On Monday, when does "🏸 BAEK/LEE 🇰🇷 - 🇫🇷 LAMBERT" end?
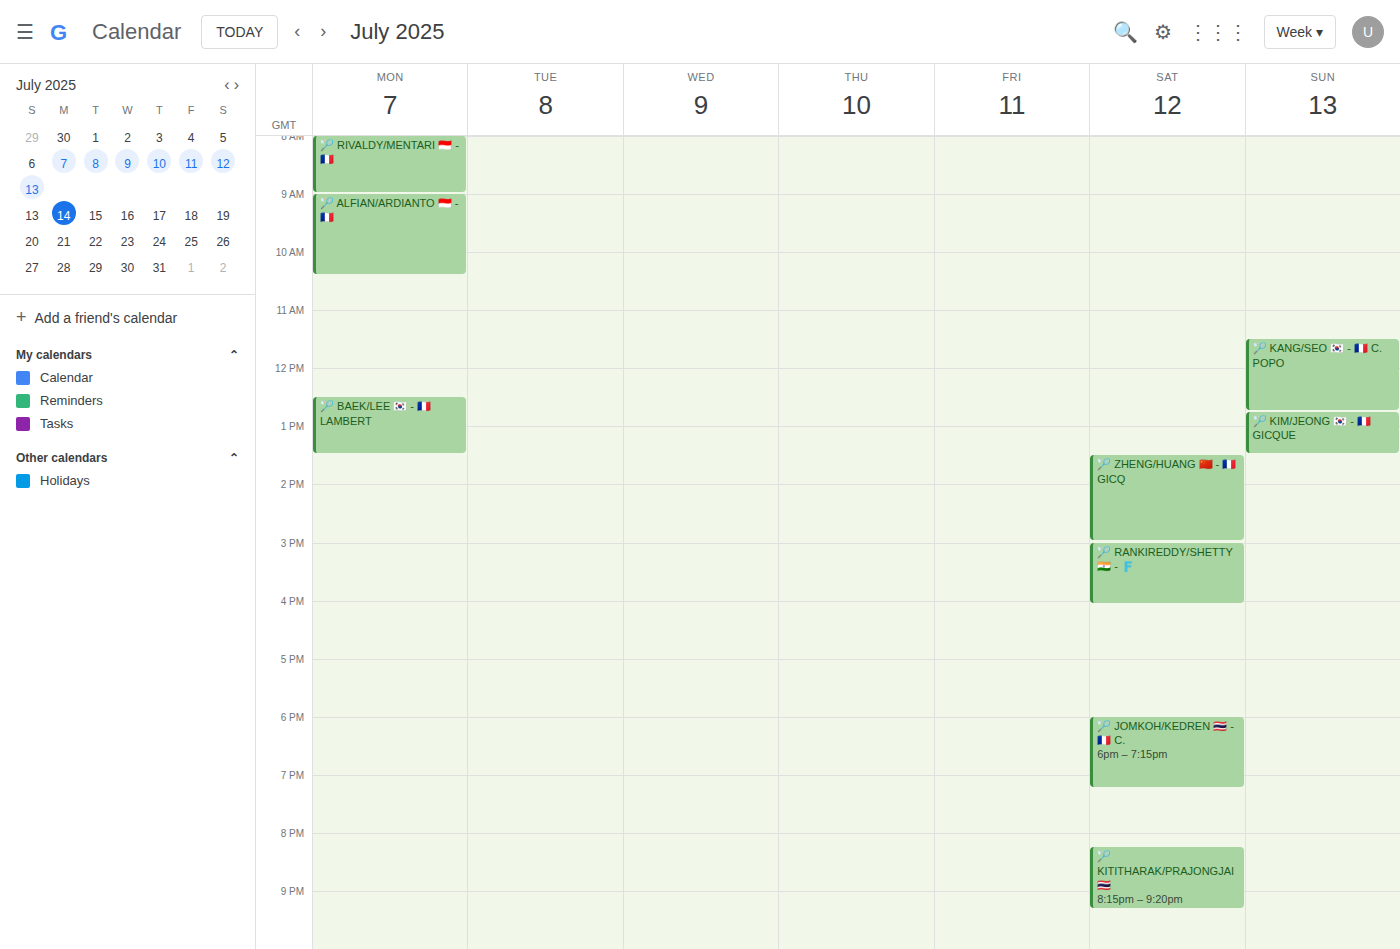
13:30